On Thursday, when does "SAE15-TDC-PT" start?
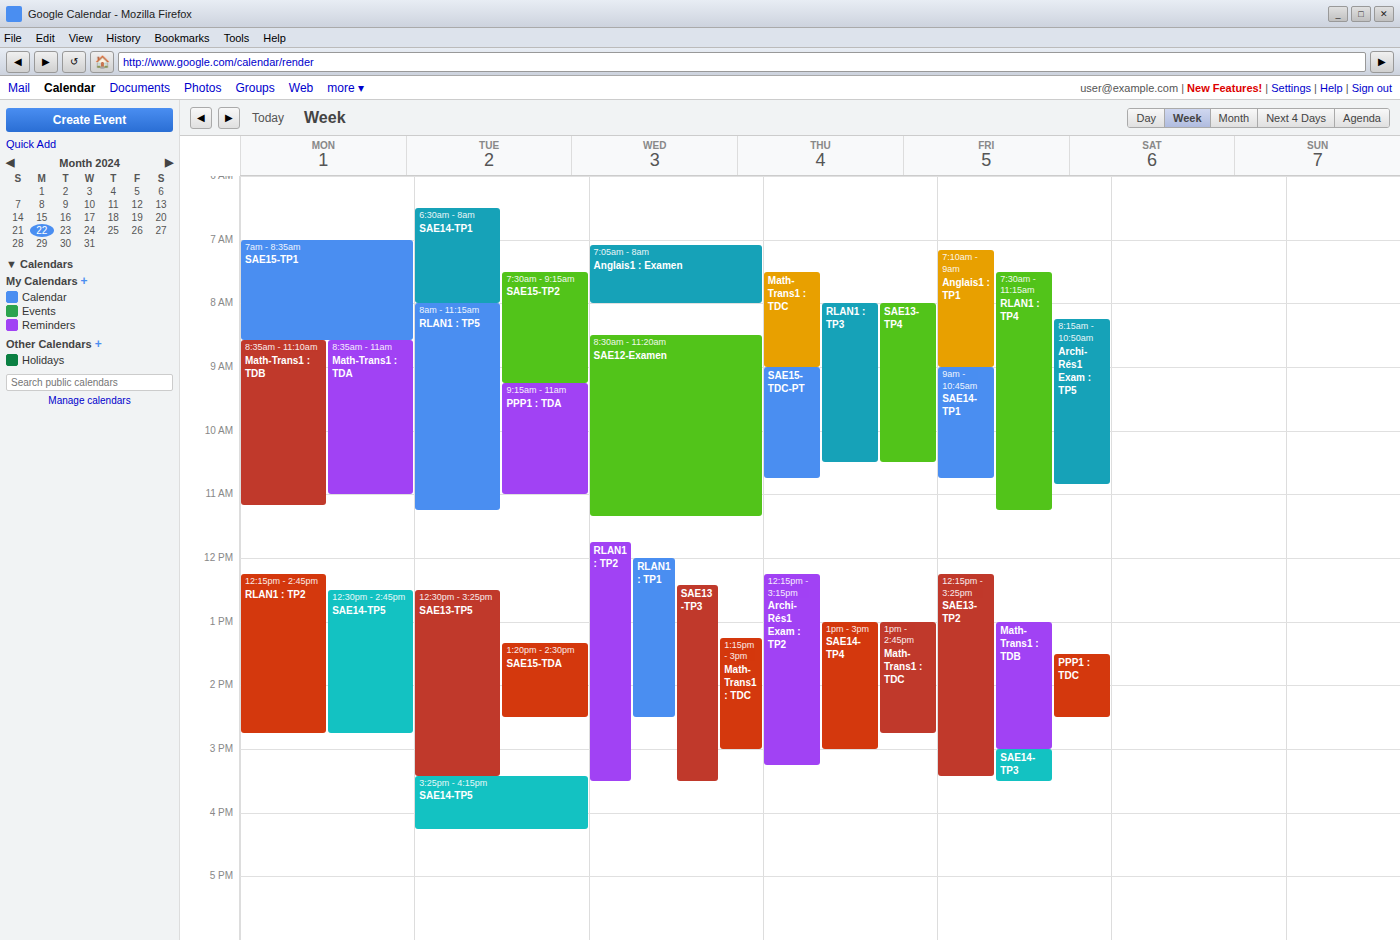
9:00 AM